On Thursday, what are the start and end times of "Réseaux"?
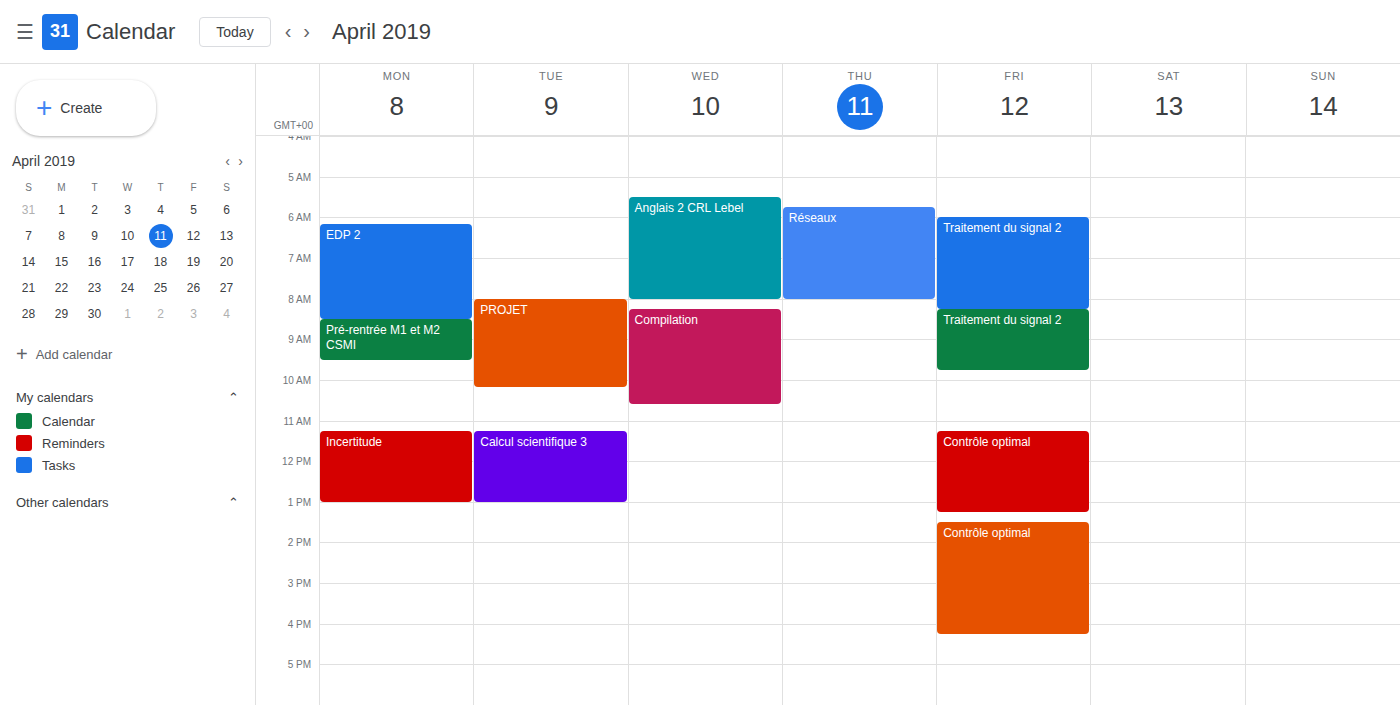
5:45 AM to 8:00 AM